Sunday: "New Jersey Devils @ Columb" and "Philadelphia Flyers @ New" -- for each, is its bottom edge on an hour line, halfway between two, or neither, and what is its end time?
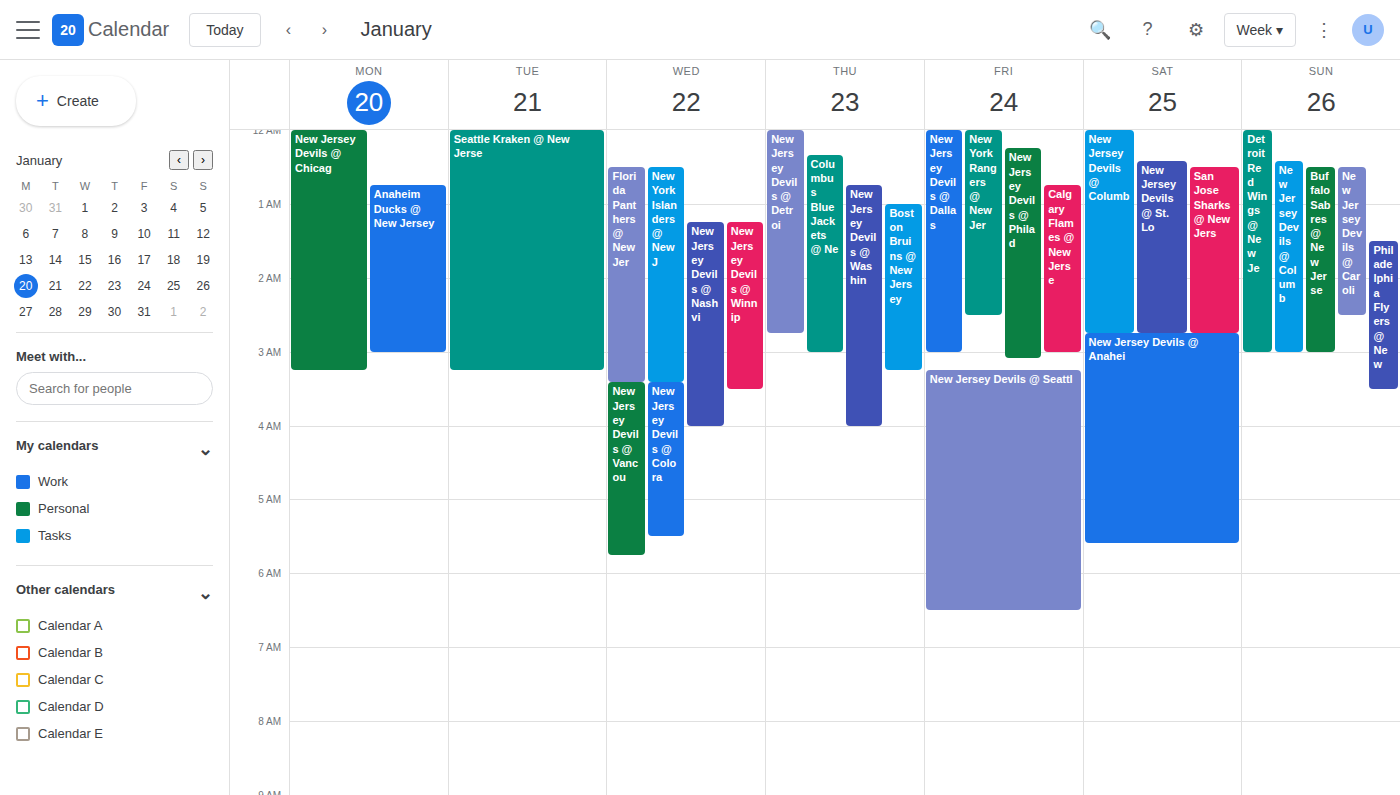
"New Jersey Devils @ Columb": 3:00 AM, exactly on the 3 AM line. "Philadelphia Flyers @ New": 3:30 AM, halfway between the 3 AM and 4 AM lines.